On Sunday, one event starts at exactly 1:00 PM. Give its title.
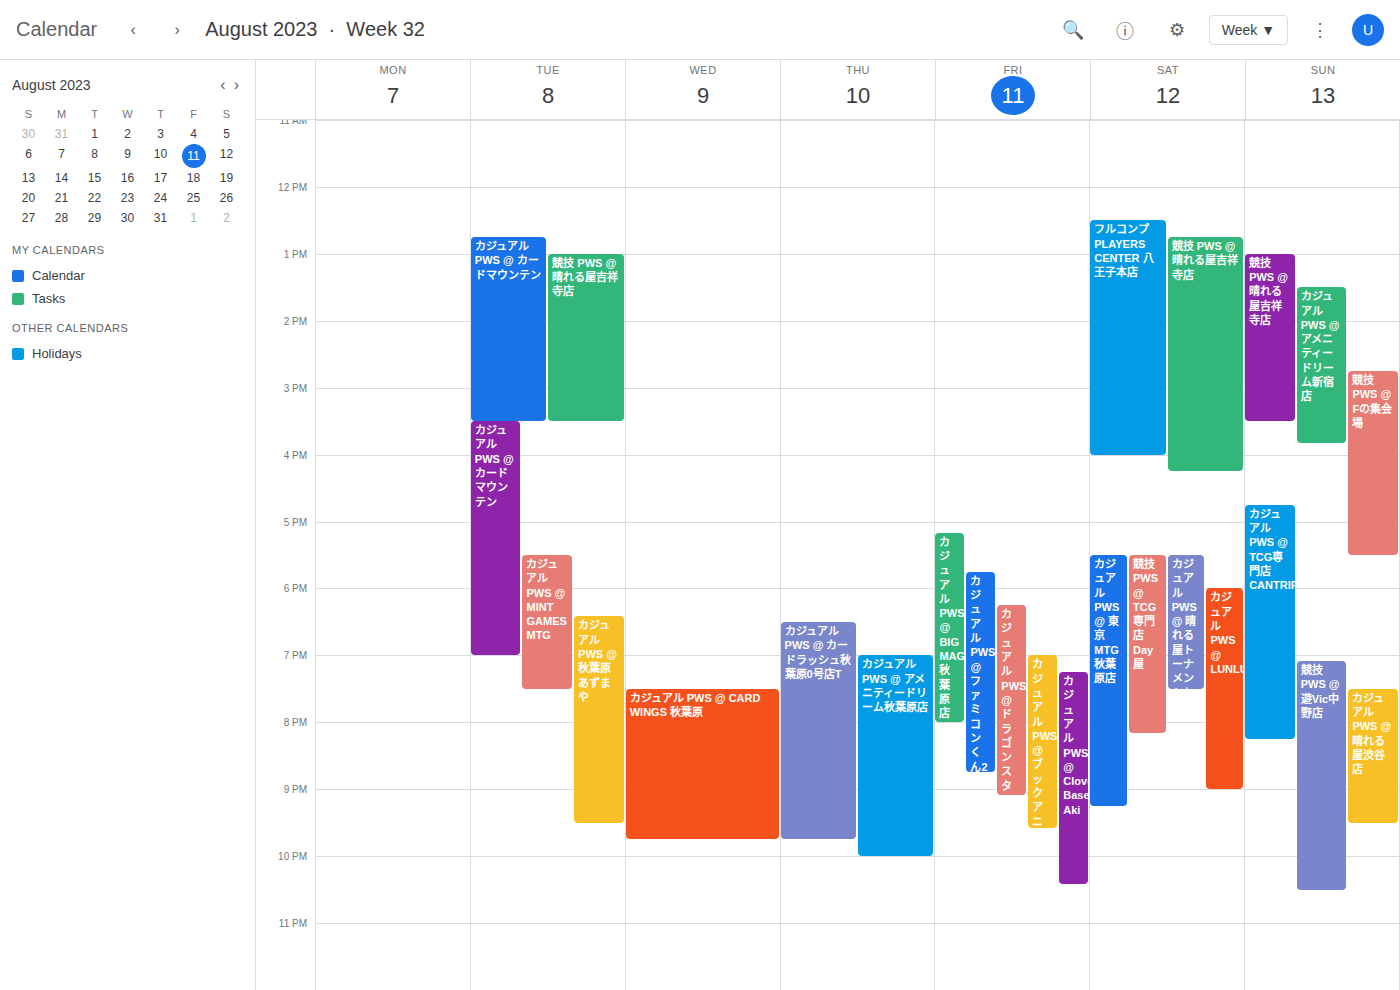
"競技 PWS @ 晴れる屋吉祥寺店"